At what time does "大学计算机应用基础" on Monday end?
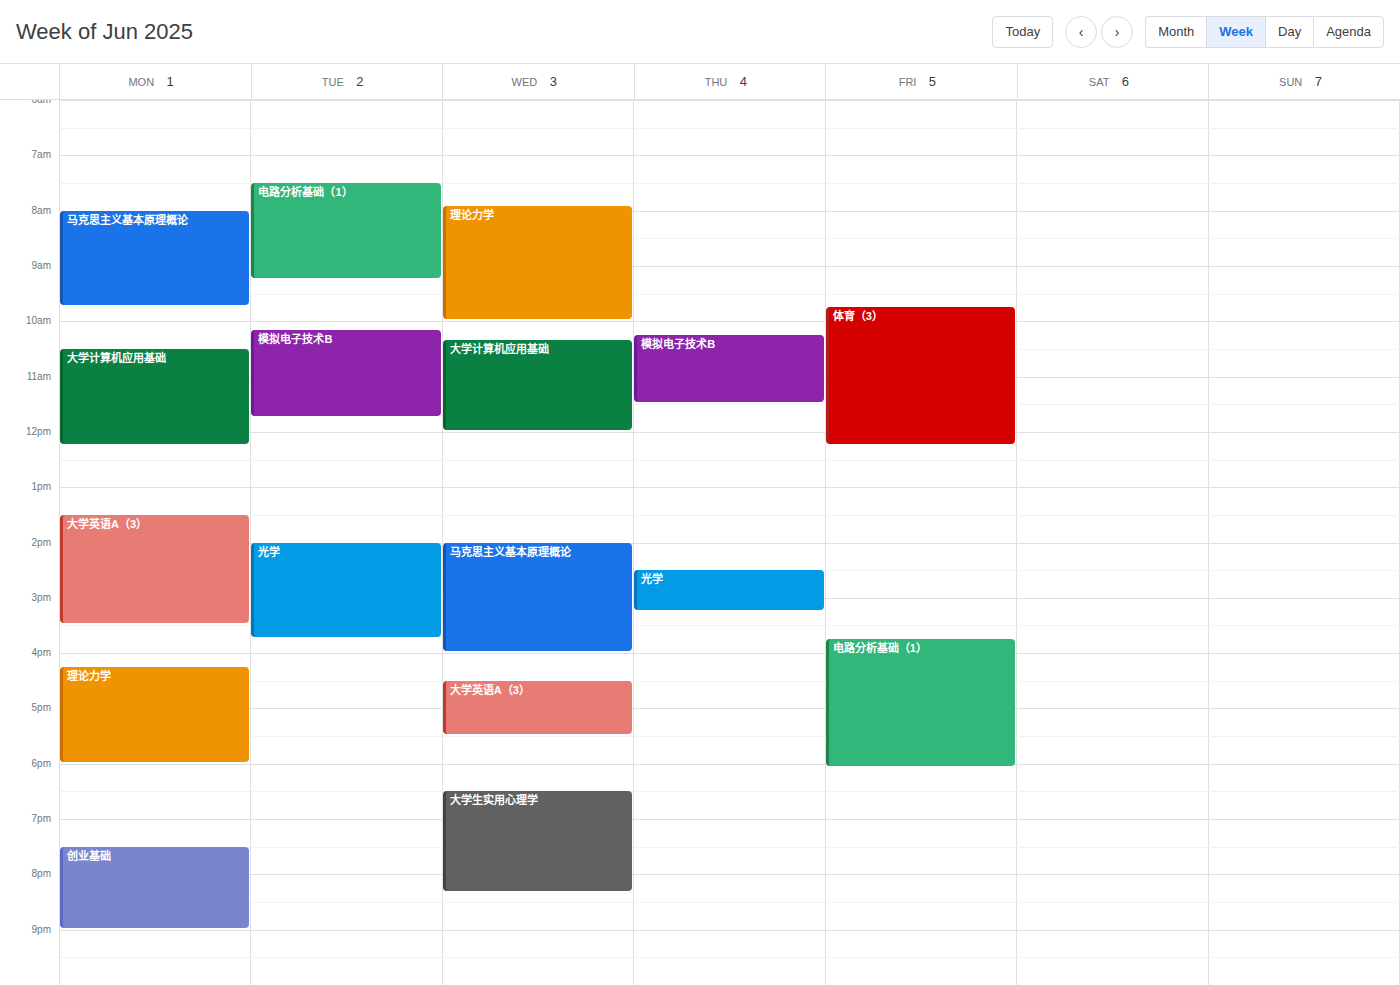
12:15 PM